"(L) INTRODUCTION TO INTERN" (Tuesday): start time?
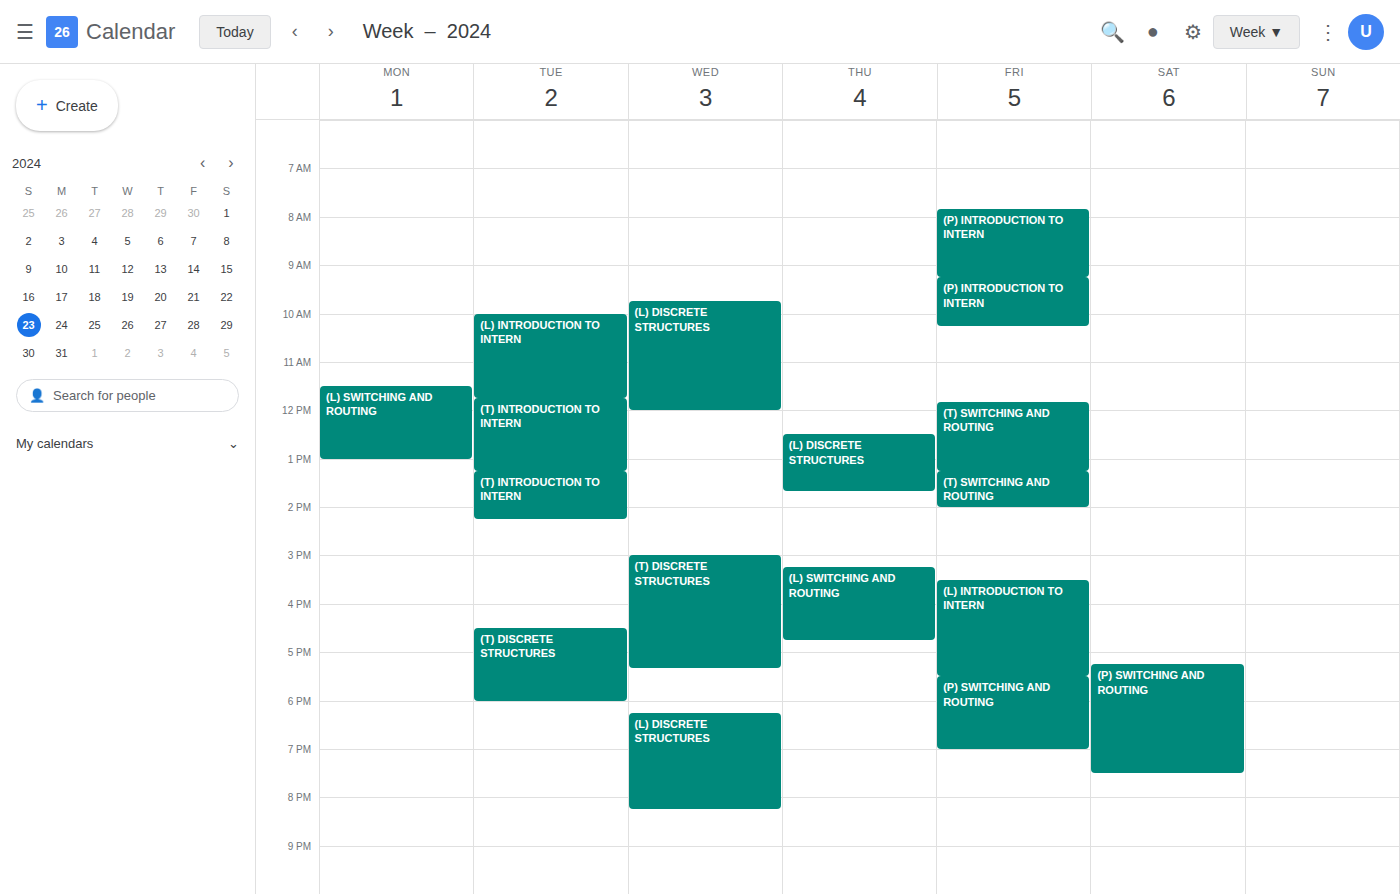
10:00 AM